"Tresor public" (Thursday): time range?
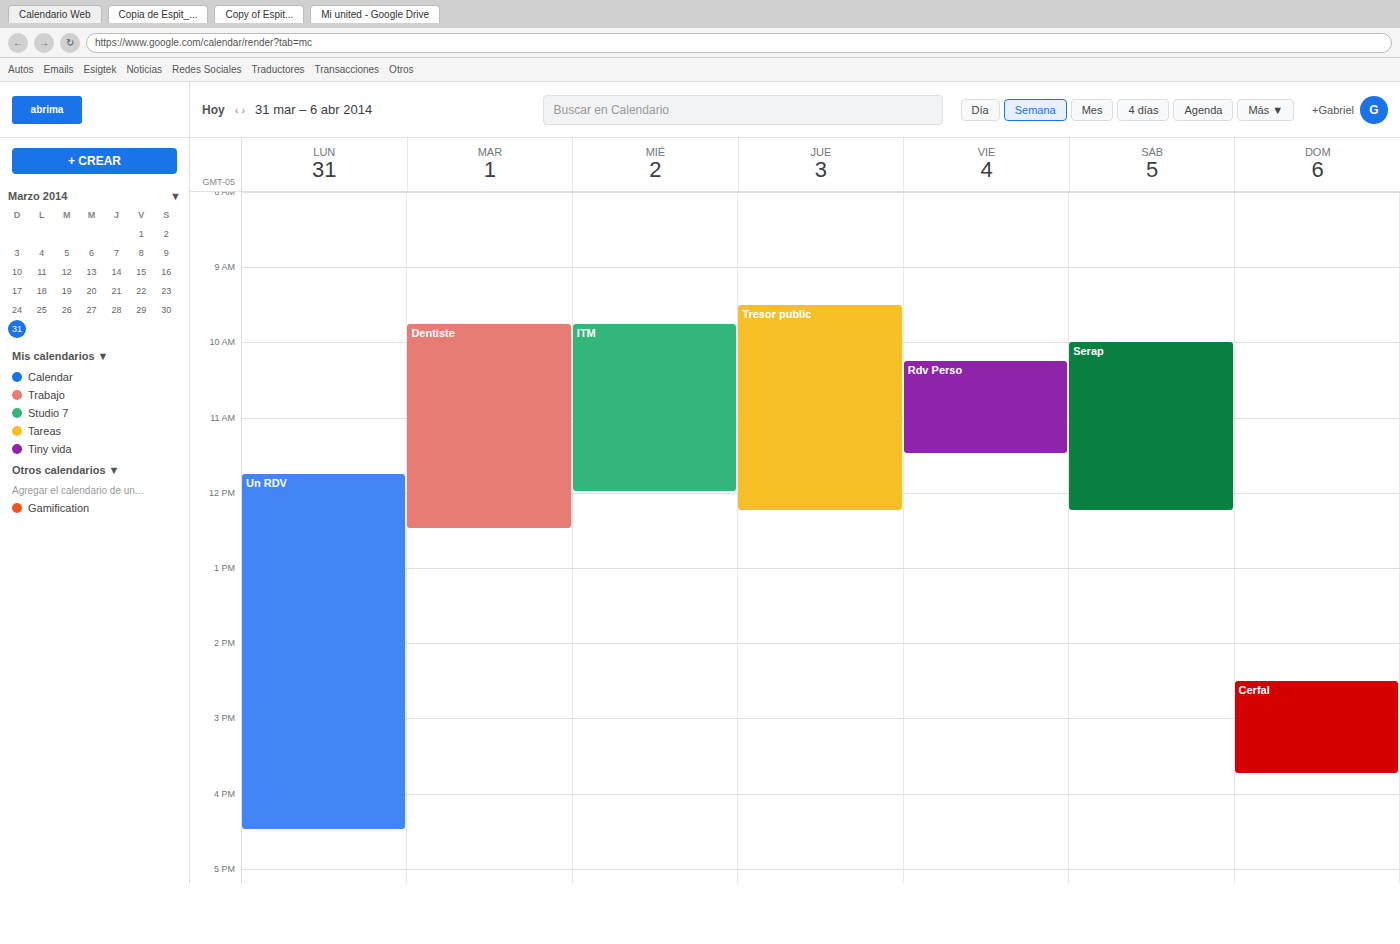
9:30 AM to 12:15 PM